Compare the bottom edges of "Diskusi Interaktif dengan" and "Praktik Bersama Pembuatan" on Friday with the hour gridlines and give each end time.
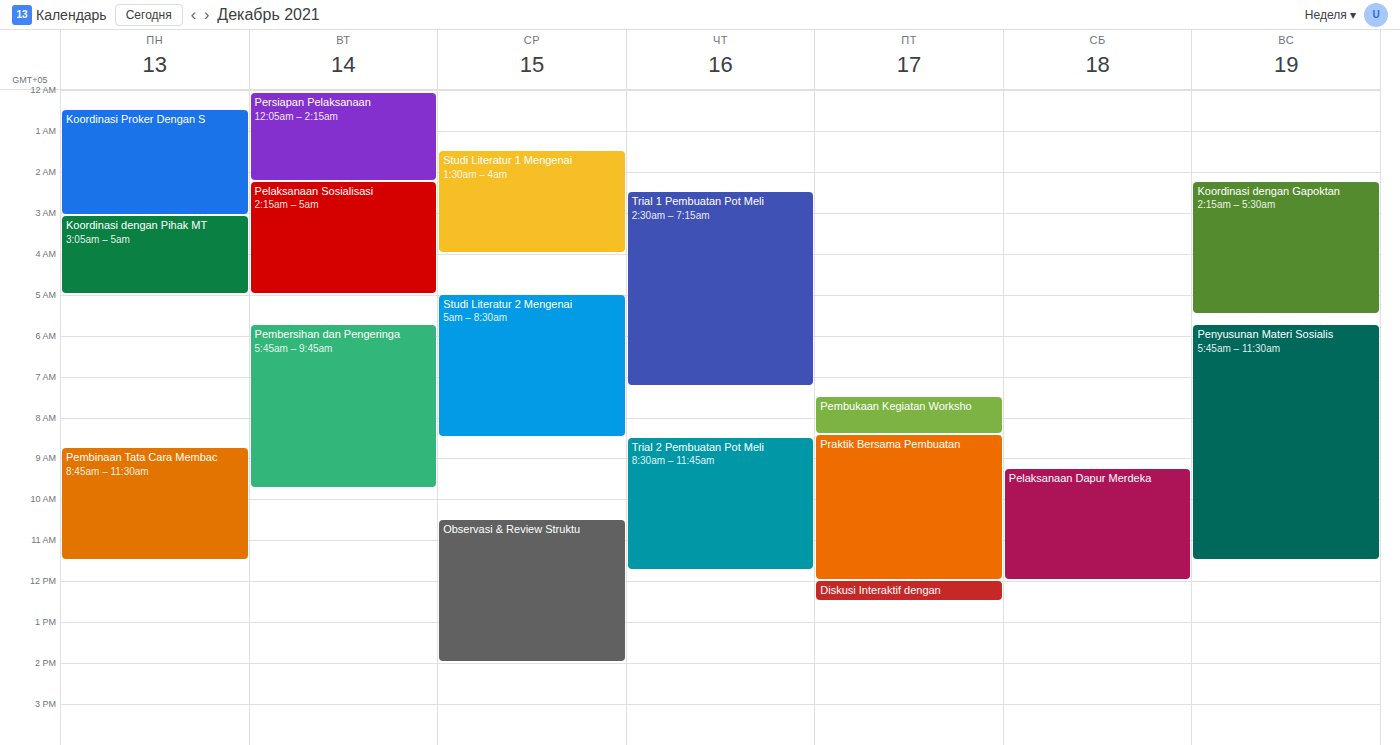
"Diskusi Interaktif dengan": 12:30, halfway between the 12:00 and 13:00 lines. "Praktik Bersama Pembuatan": 12:00, exactly on the 12:00 line.